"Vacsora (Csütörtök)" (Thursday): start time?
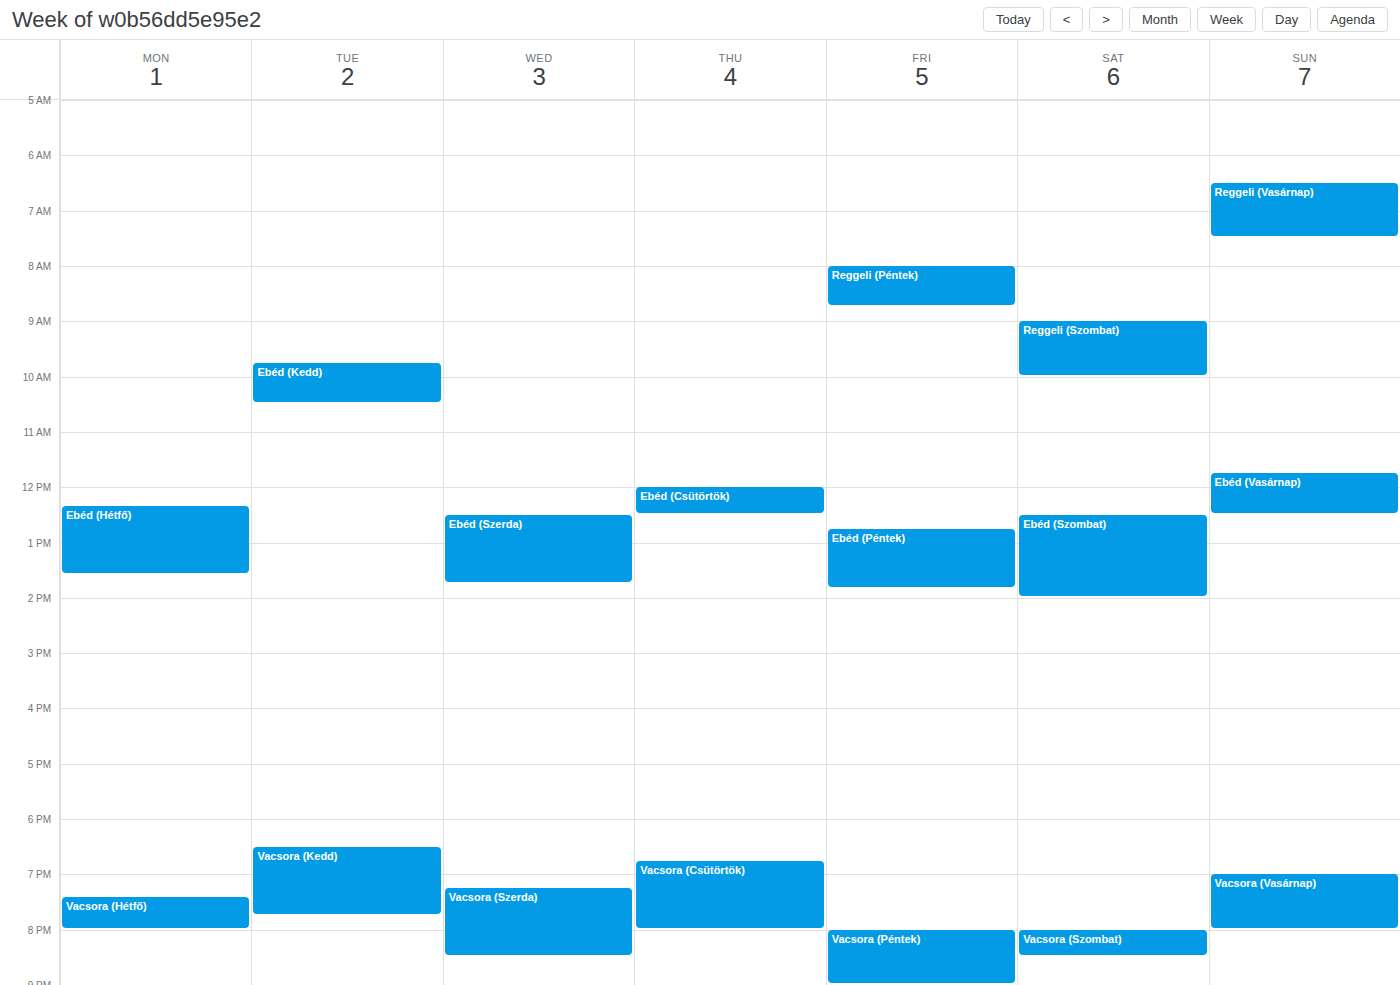
6:45 PM